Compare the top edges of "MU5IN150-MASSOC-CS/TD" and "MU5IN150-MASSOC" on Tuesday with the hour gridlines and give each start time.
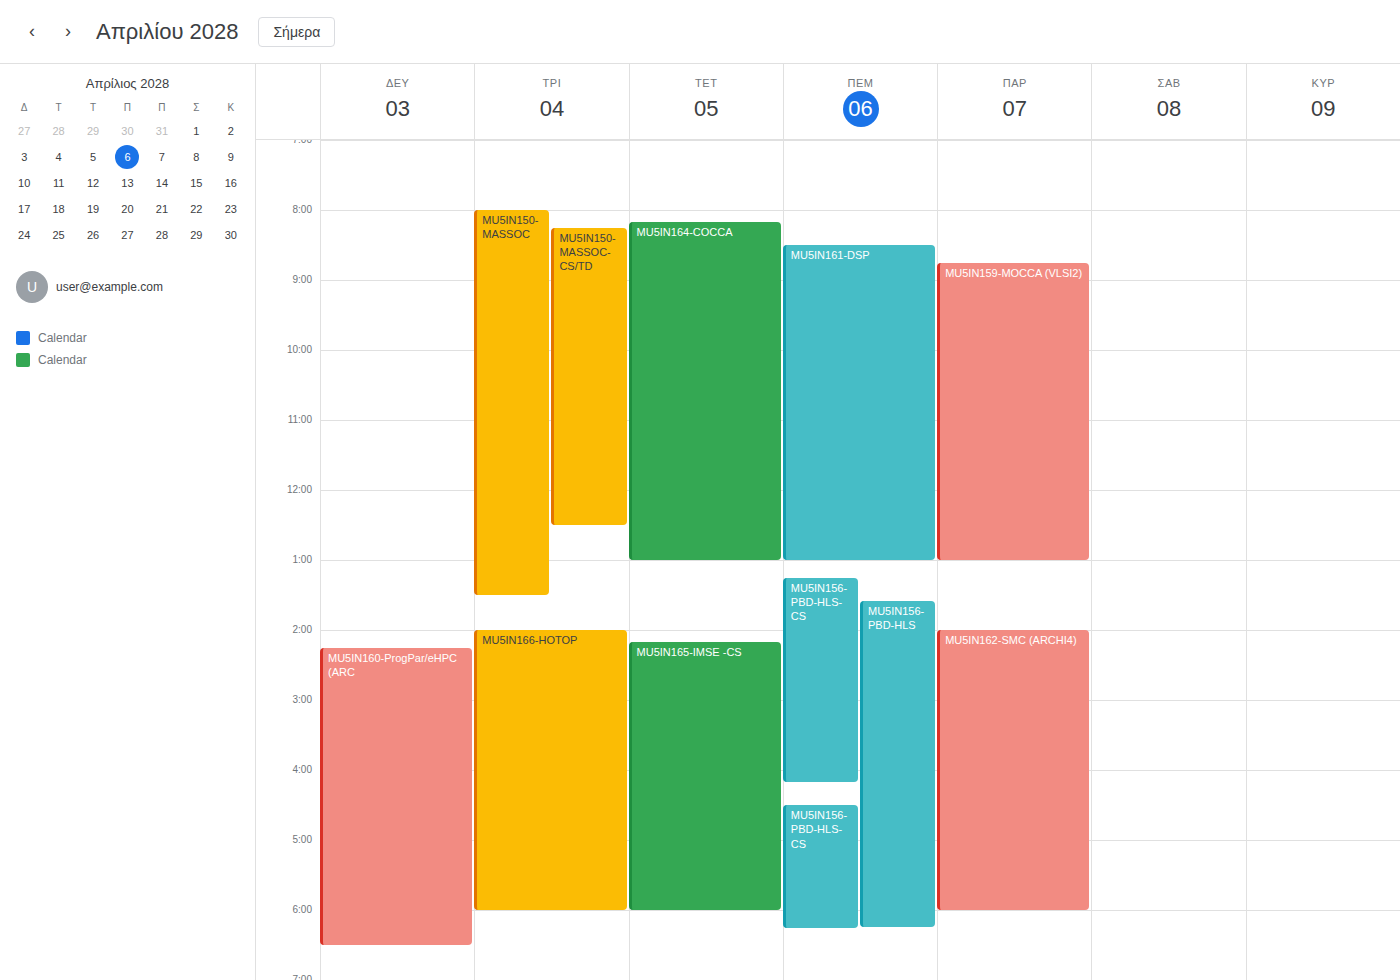
"MU5IN150-MASSOC-CS/TD": 08:15, neither: a quarter of the way from the 08:00 line to the 09:00 line. "MU5IN150-MASSOC": 08:00, exactly on the 08:00 line.